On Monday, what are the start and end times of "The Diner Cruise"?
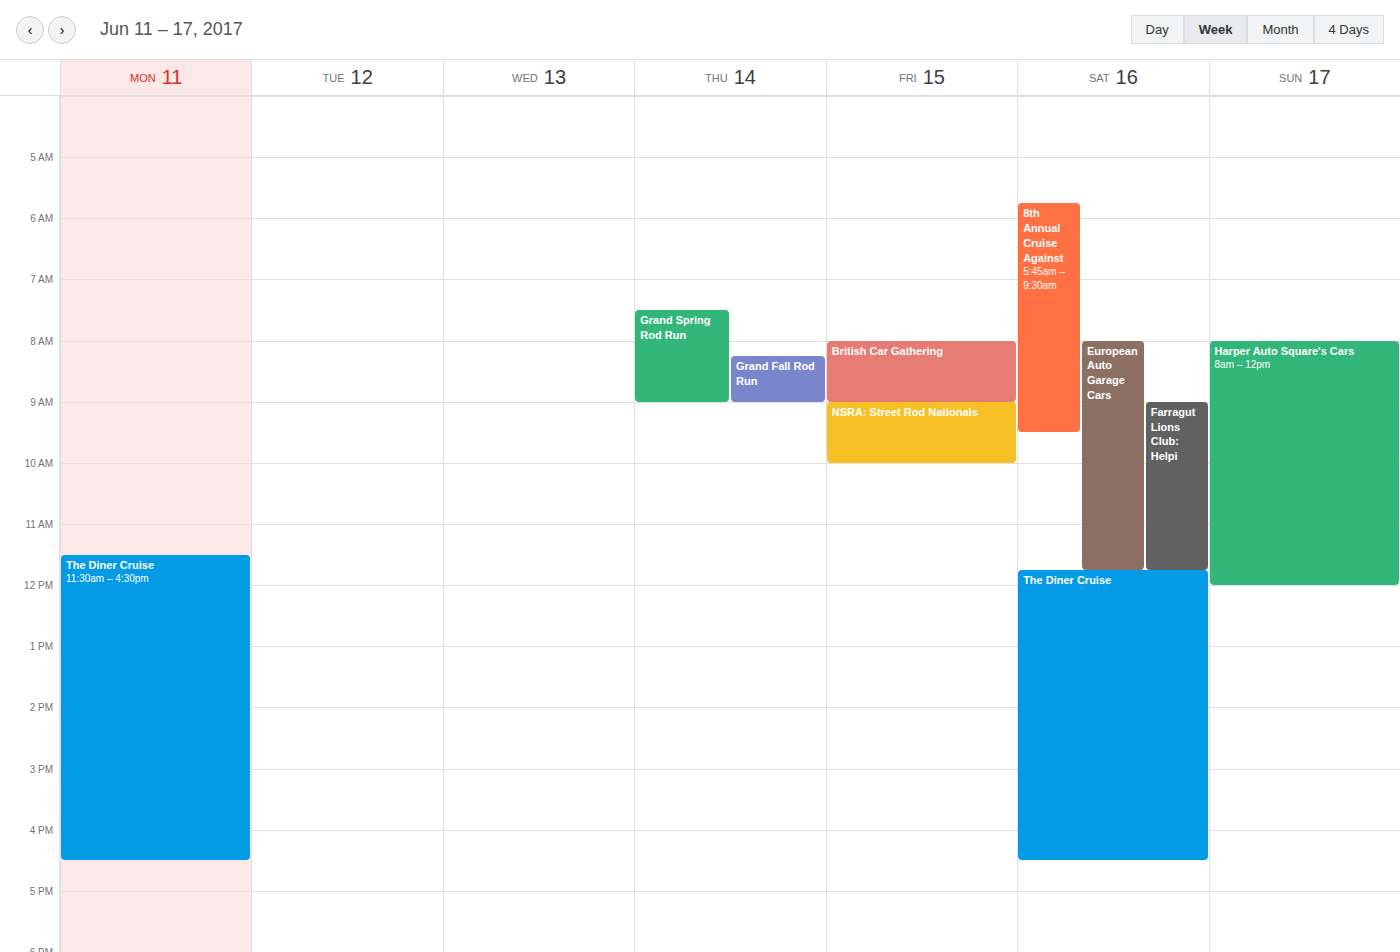
11:30 AM to 4:30 PM